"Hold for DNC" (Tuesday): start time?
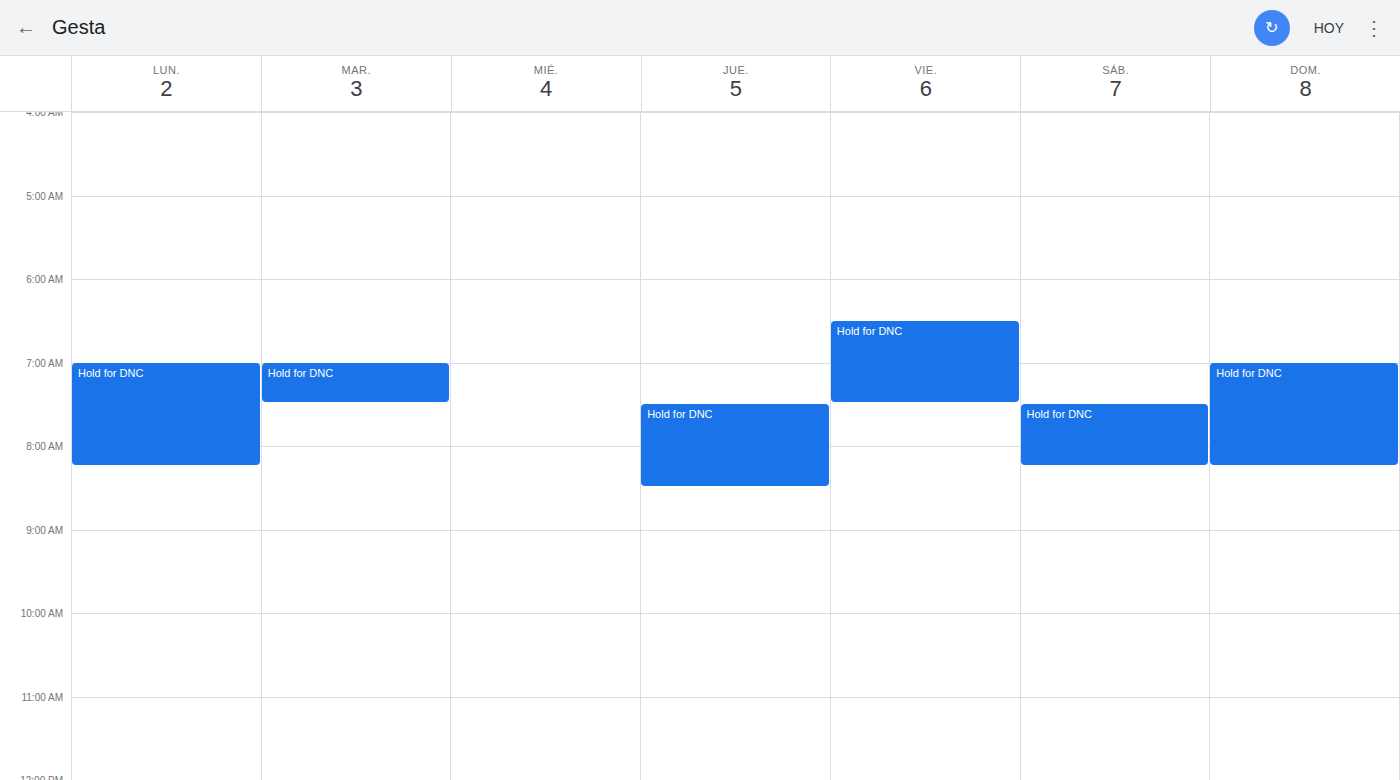
7:00 AM